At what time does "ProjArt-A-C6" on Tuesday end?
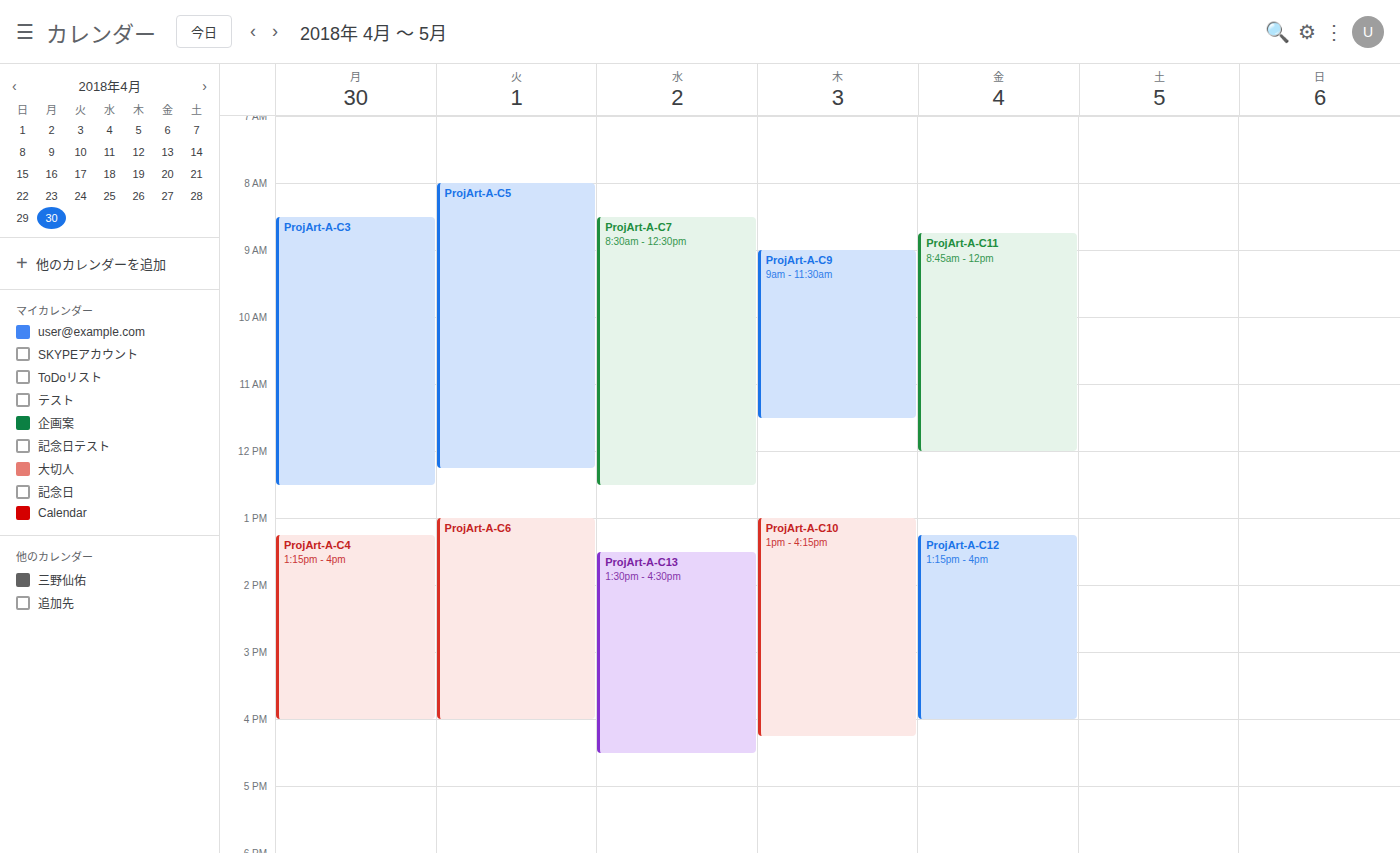
4:00 PM